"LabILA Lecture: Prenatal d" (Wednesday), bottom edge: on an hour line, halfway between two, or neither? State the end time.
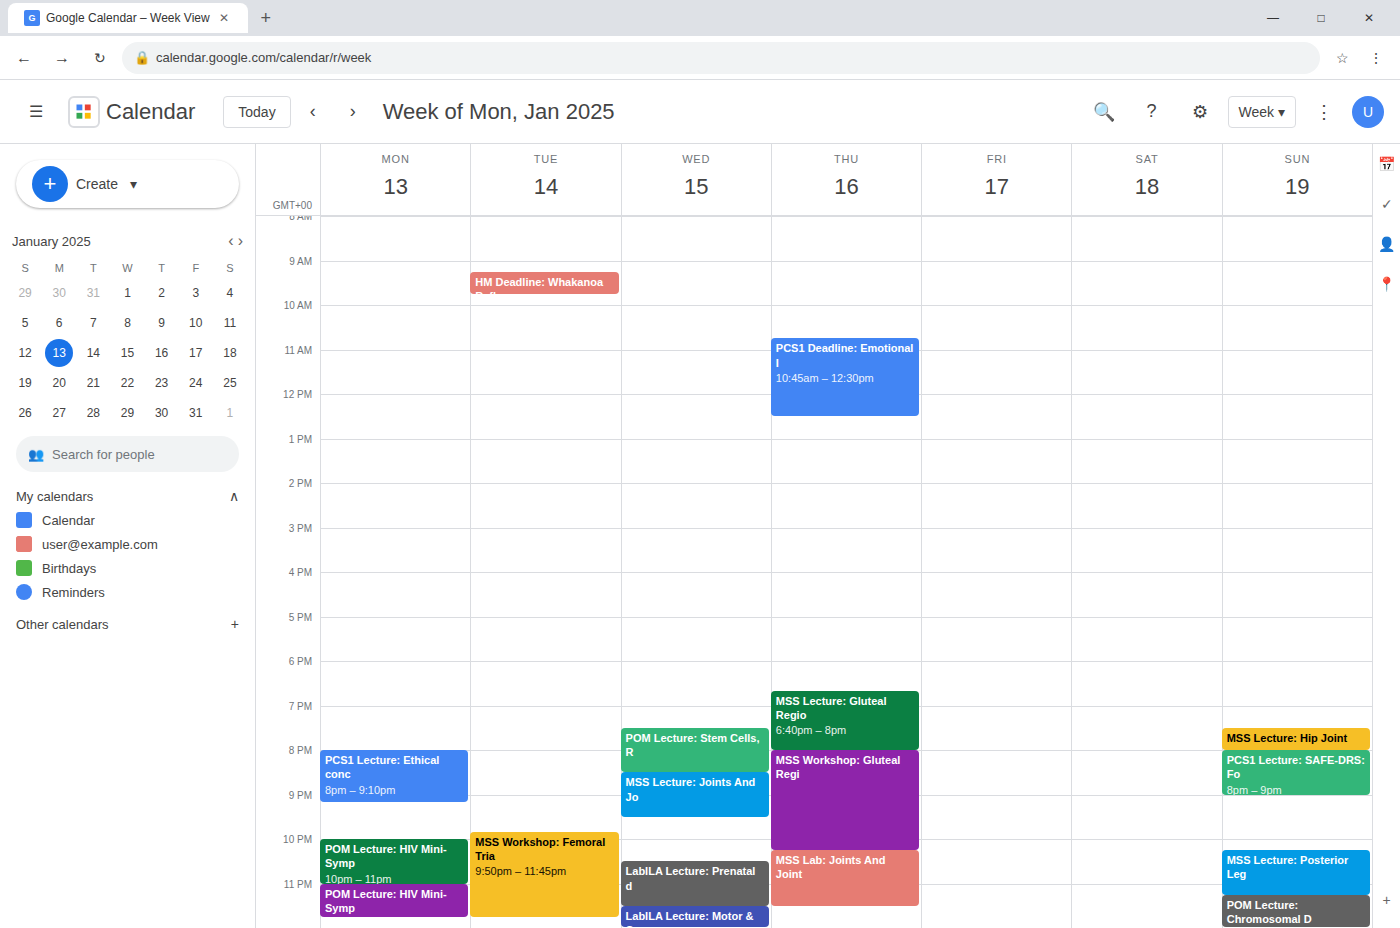
11:30 PM -- halfway between the 11 PM and 12 AM lines.